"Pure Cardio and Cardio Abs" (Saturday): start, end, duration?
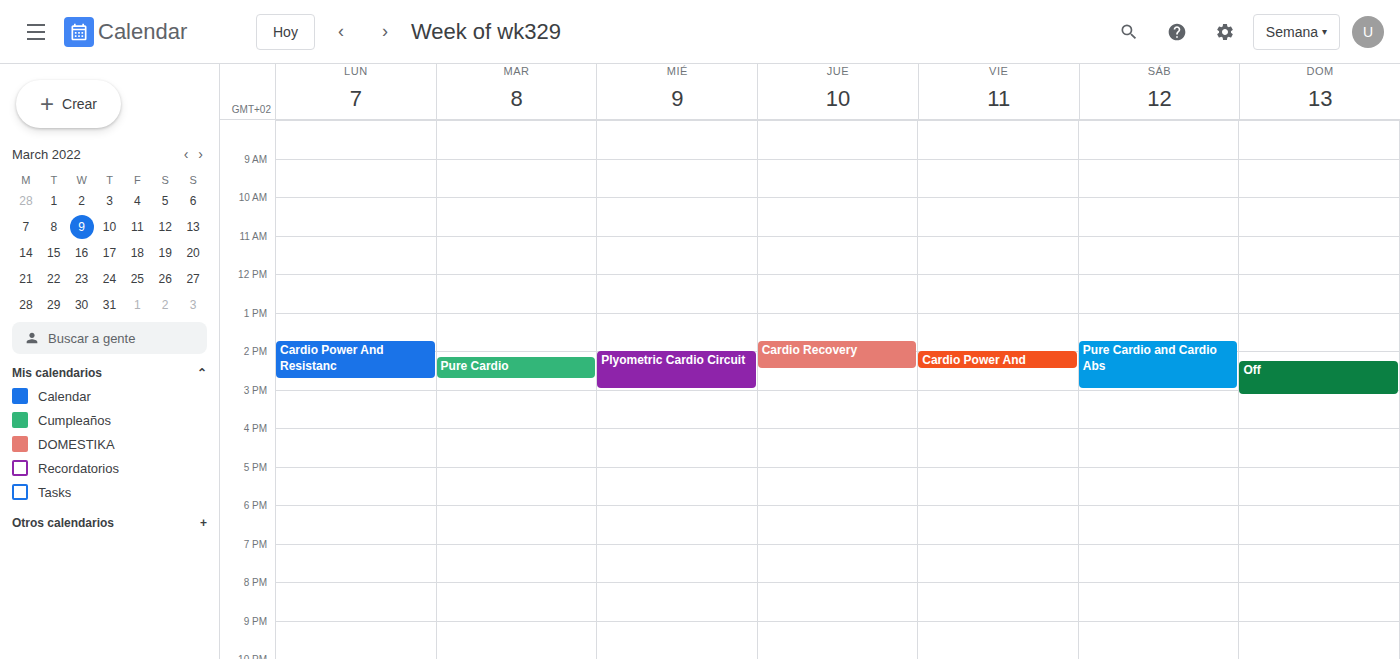
13:45 to 15:00, 1 hour 15 minutes